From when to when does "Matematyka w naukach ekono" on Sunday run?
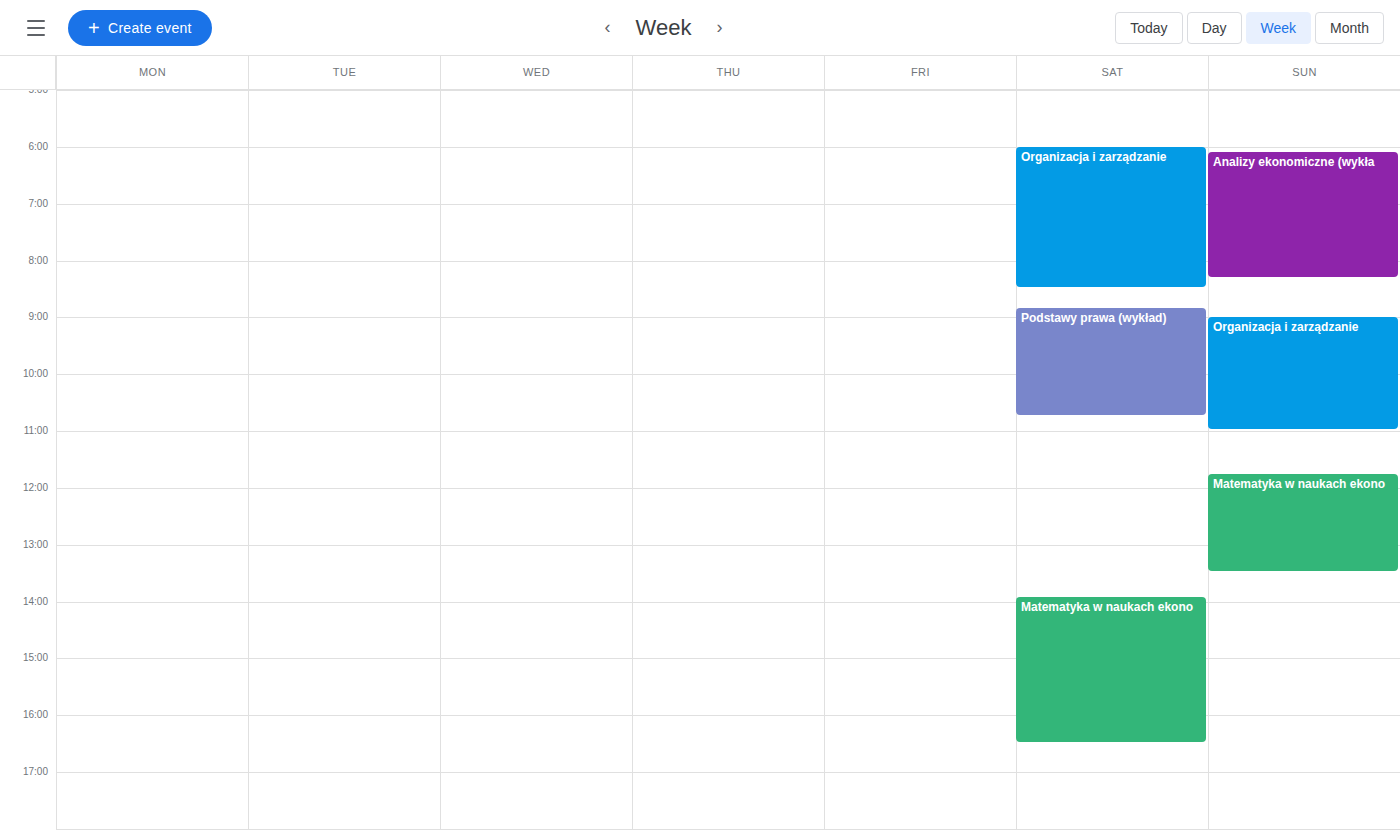
11:45 AM to 1:30 PM